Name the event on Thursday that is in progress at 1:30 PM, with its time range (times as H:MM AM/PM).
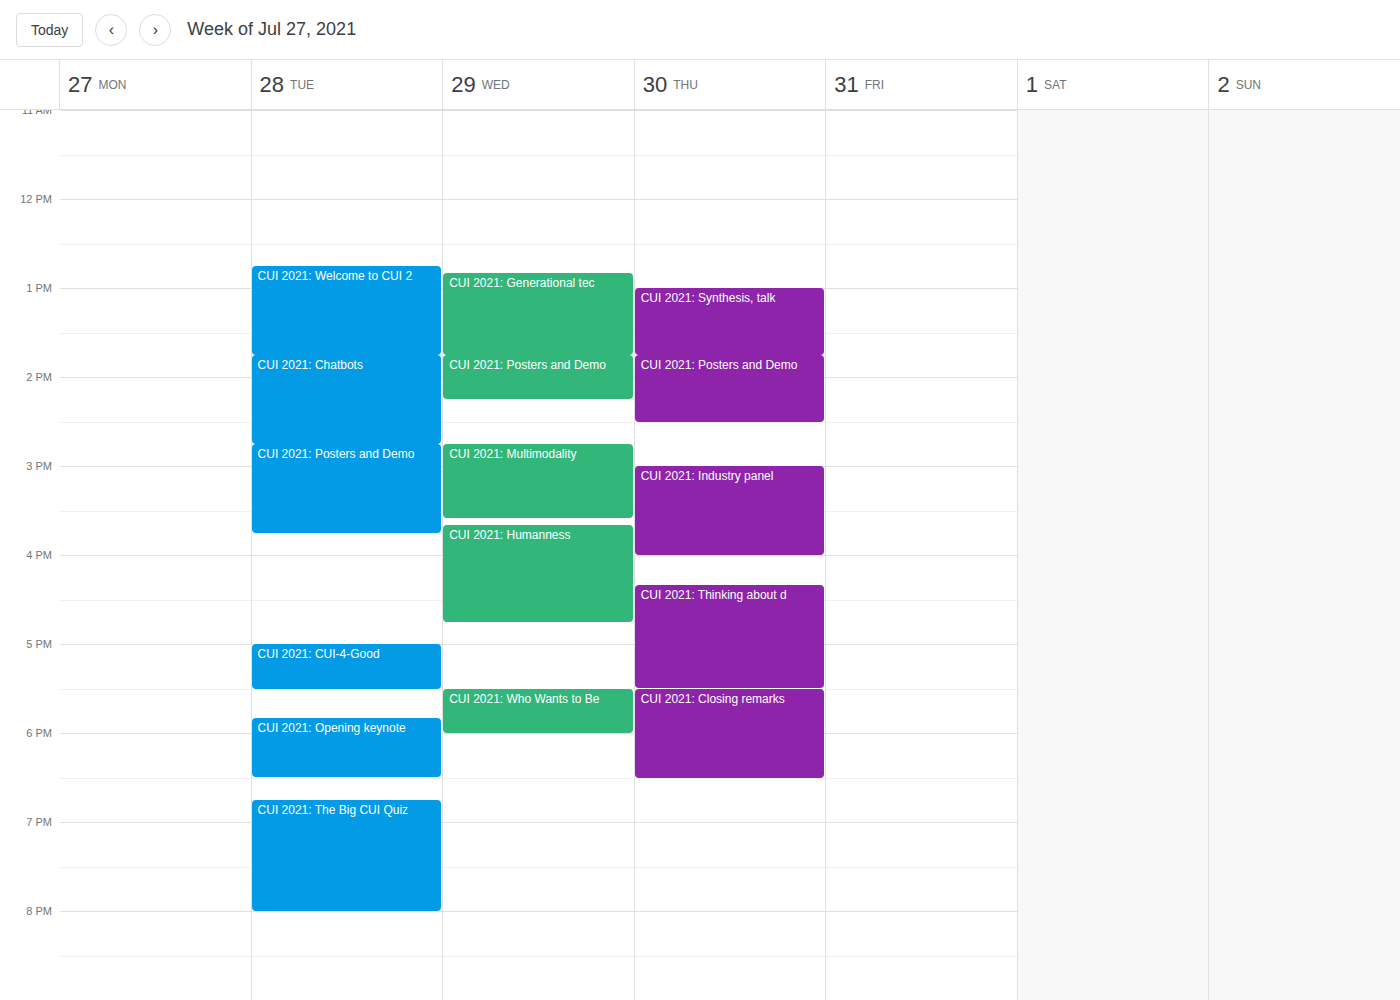
"CUI 2021: Synthesis, talk", 1:00 PM to 1:45 PM